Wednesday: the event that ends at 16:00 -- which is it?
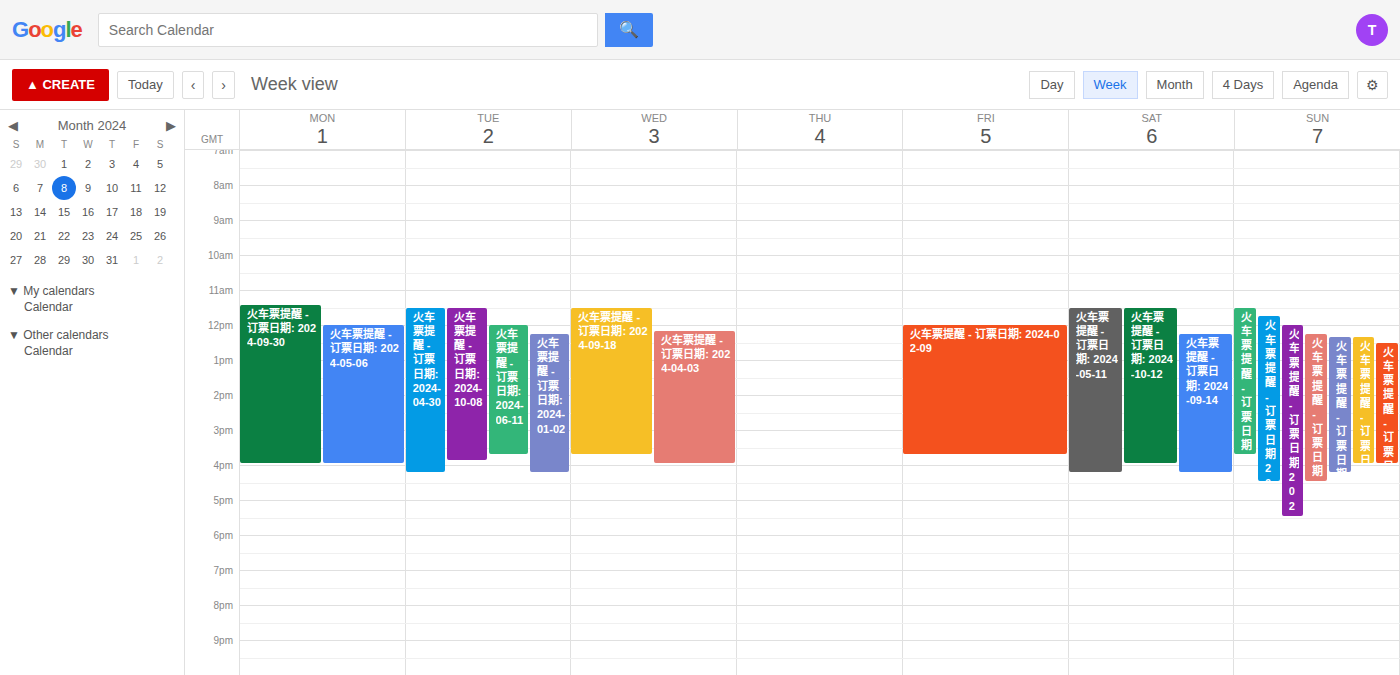
"火车票提醒 - 订票日期: 2024-04-03"